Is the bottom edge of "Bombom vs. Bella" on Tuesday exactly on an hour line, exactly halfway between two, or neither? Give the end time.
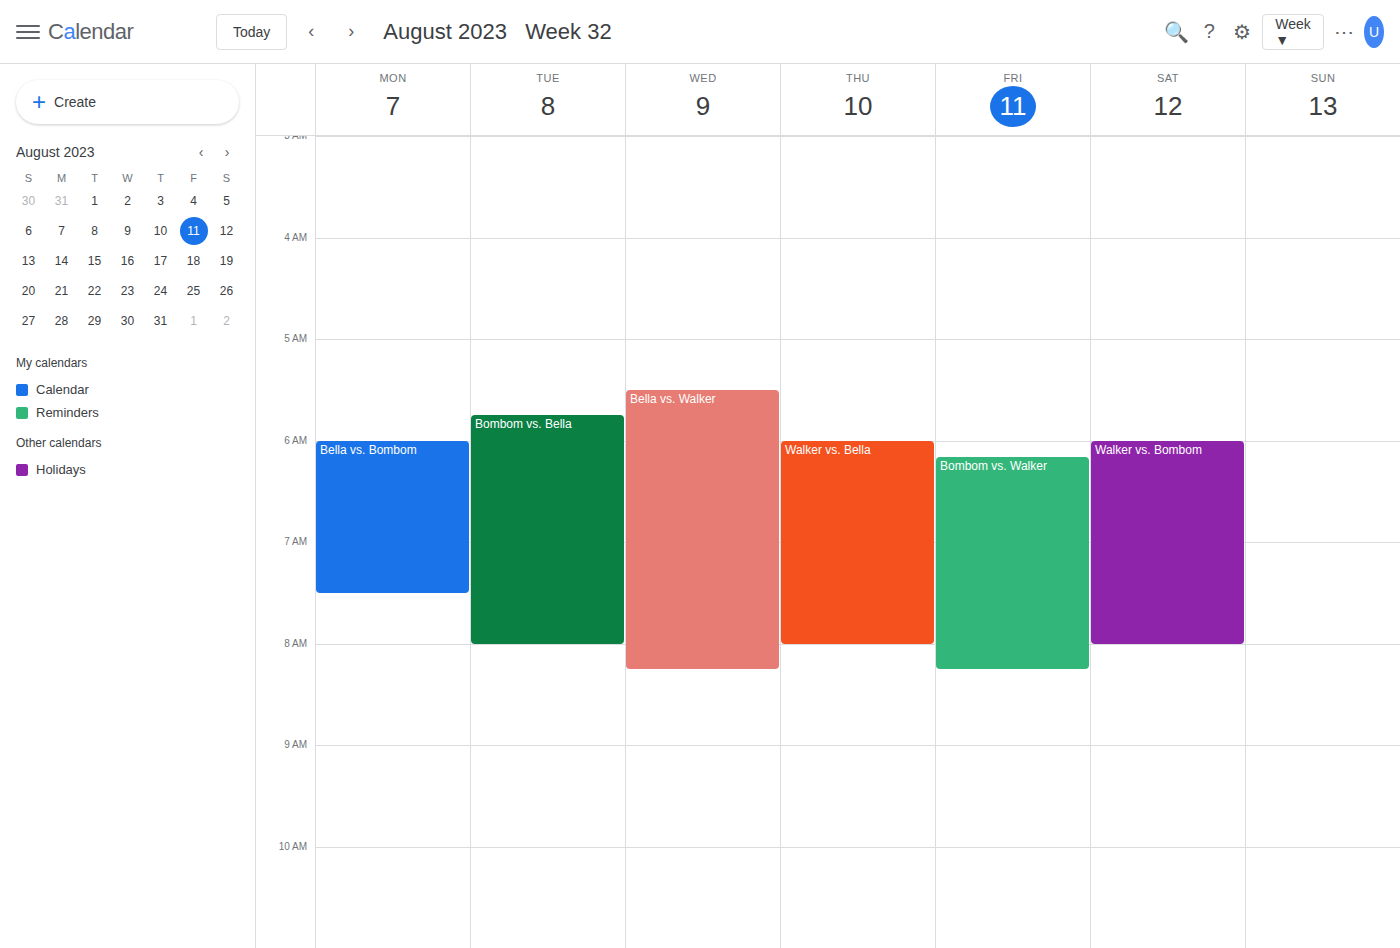
8:00 AM -- exactly on the 8 AM line.